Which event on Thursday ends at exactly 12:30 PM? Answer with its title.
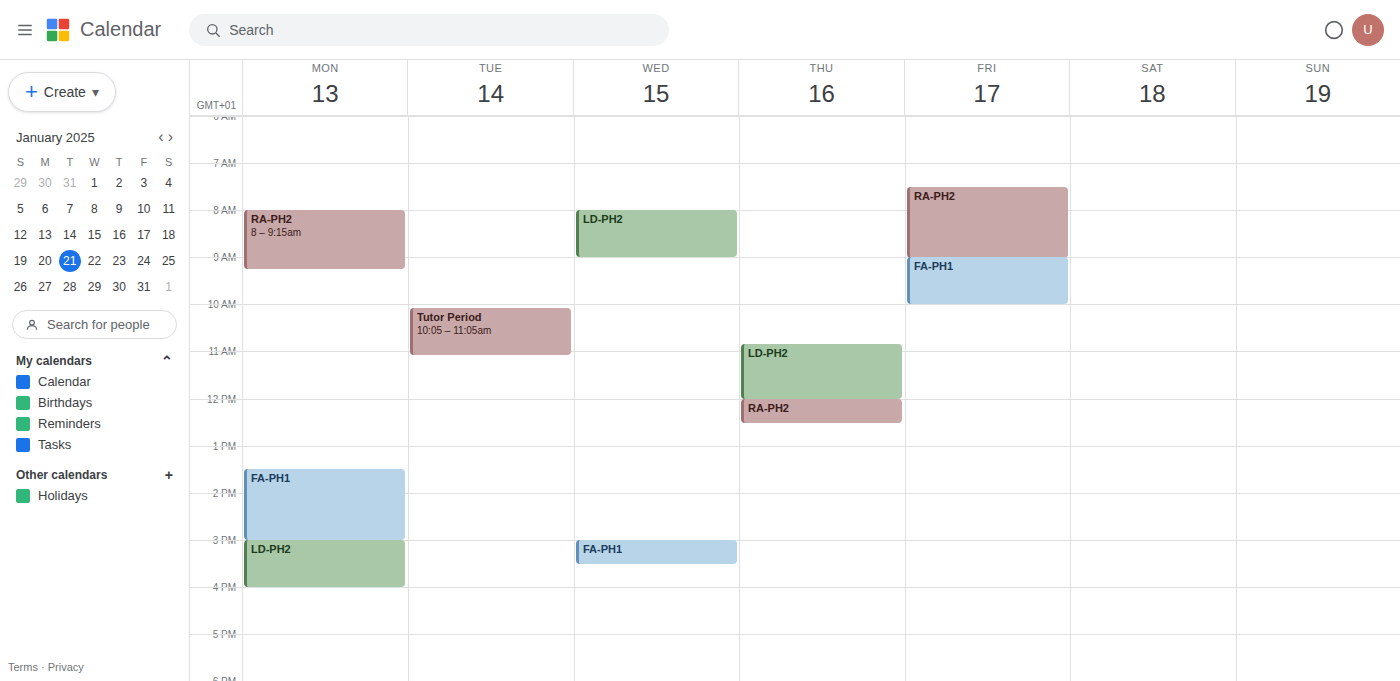
"RA-PH2"